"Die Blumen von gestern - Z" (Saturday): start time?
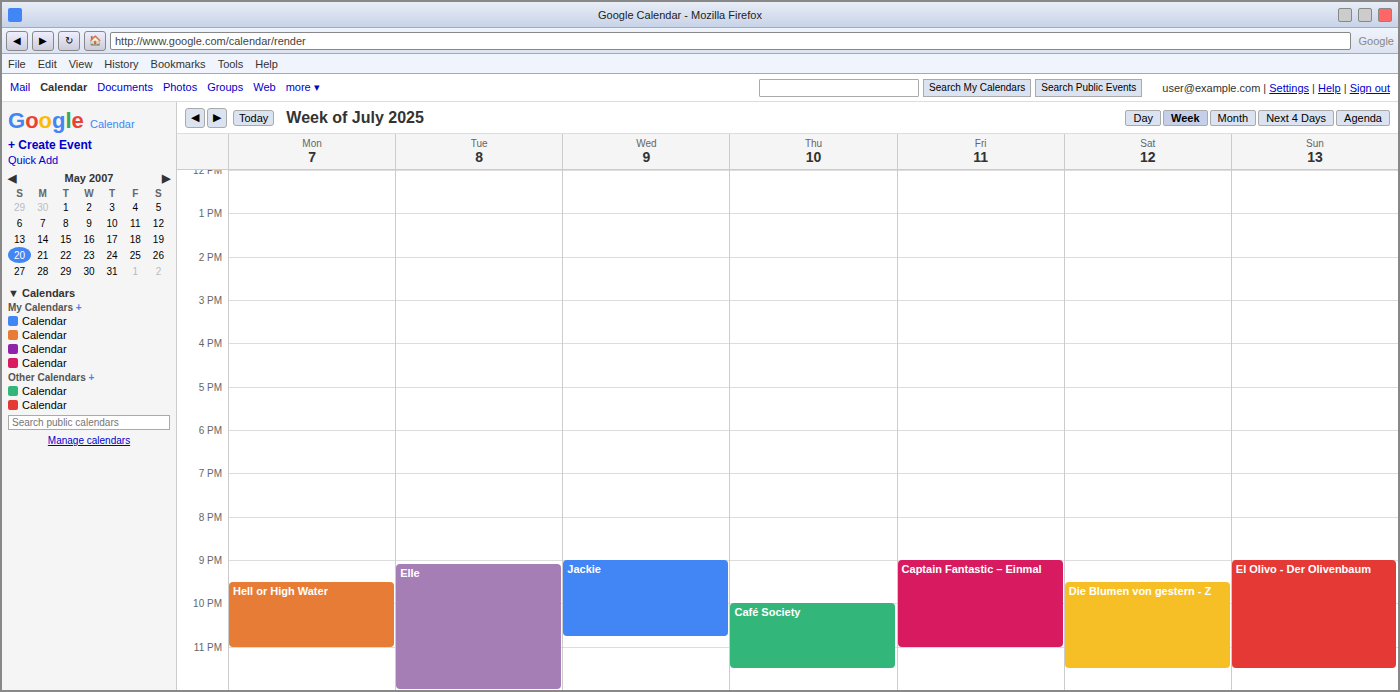
21:30